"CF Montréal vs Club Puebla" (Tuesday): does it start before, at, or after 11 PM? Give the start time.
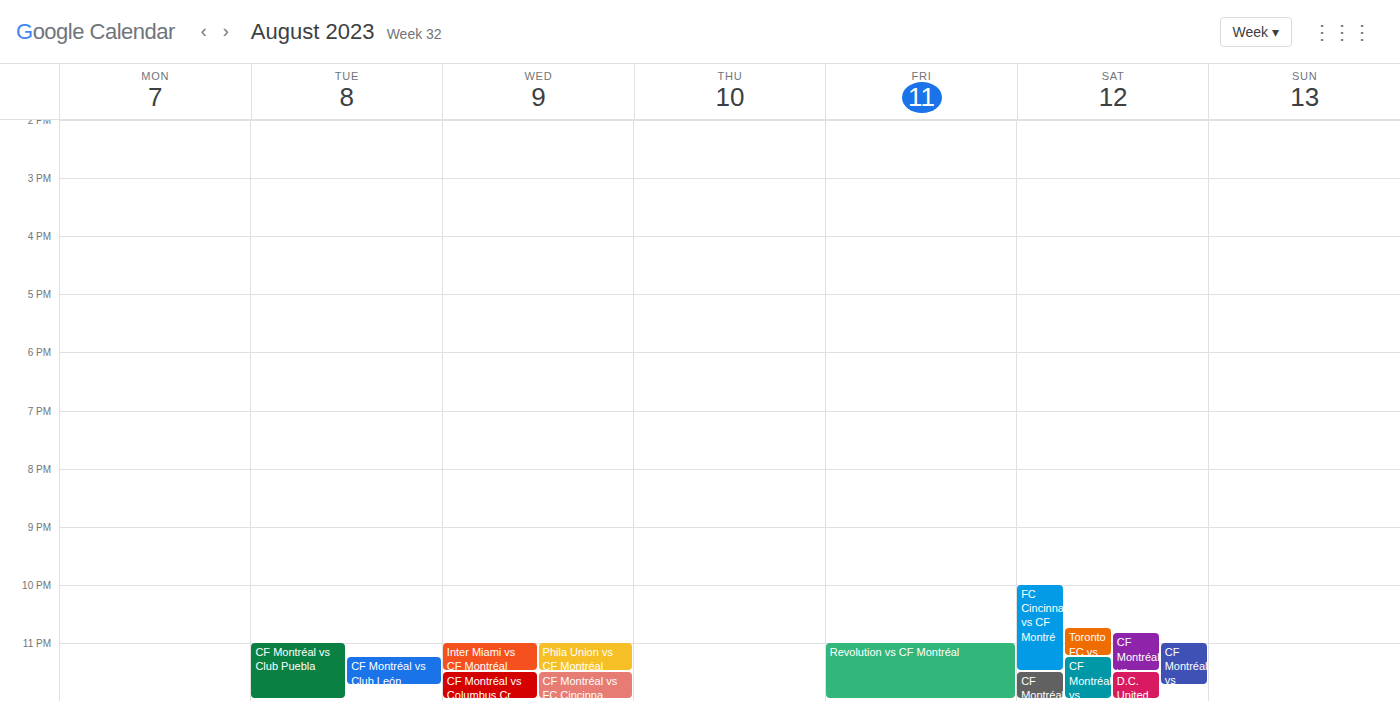
11:00 PM -- exactly at 11 PM, on the 11 PM line.